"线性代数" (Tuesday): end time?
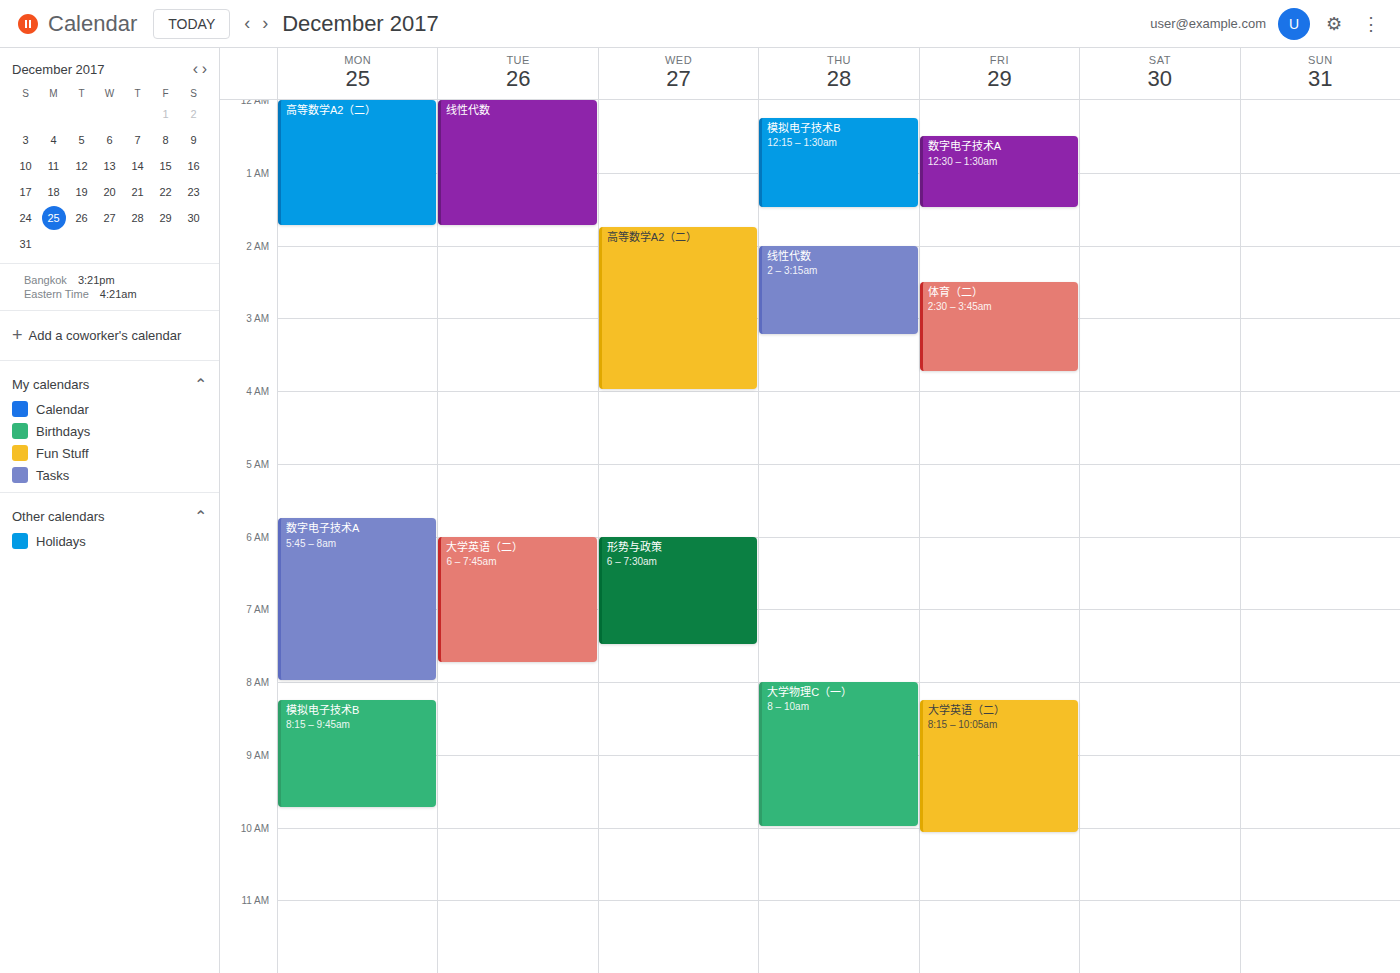
1:45 AM